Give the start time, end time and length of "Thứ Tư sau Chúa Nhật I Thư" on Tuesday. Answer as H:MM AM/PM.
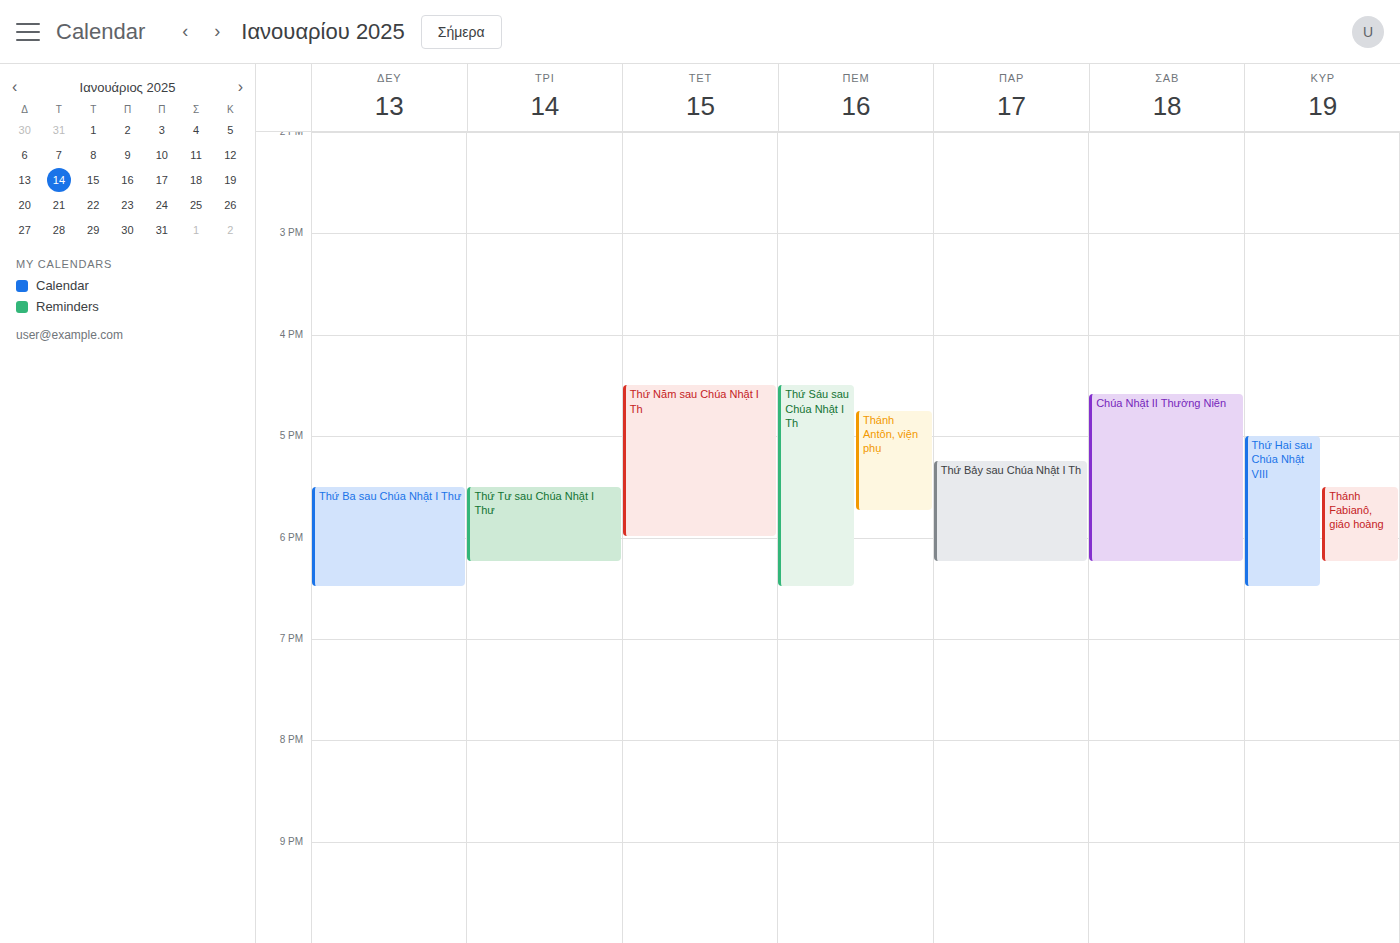
5:30 PM to 6:15 PM, 45 minutes